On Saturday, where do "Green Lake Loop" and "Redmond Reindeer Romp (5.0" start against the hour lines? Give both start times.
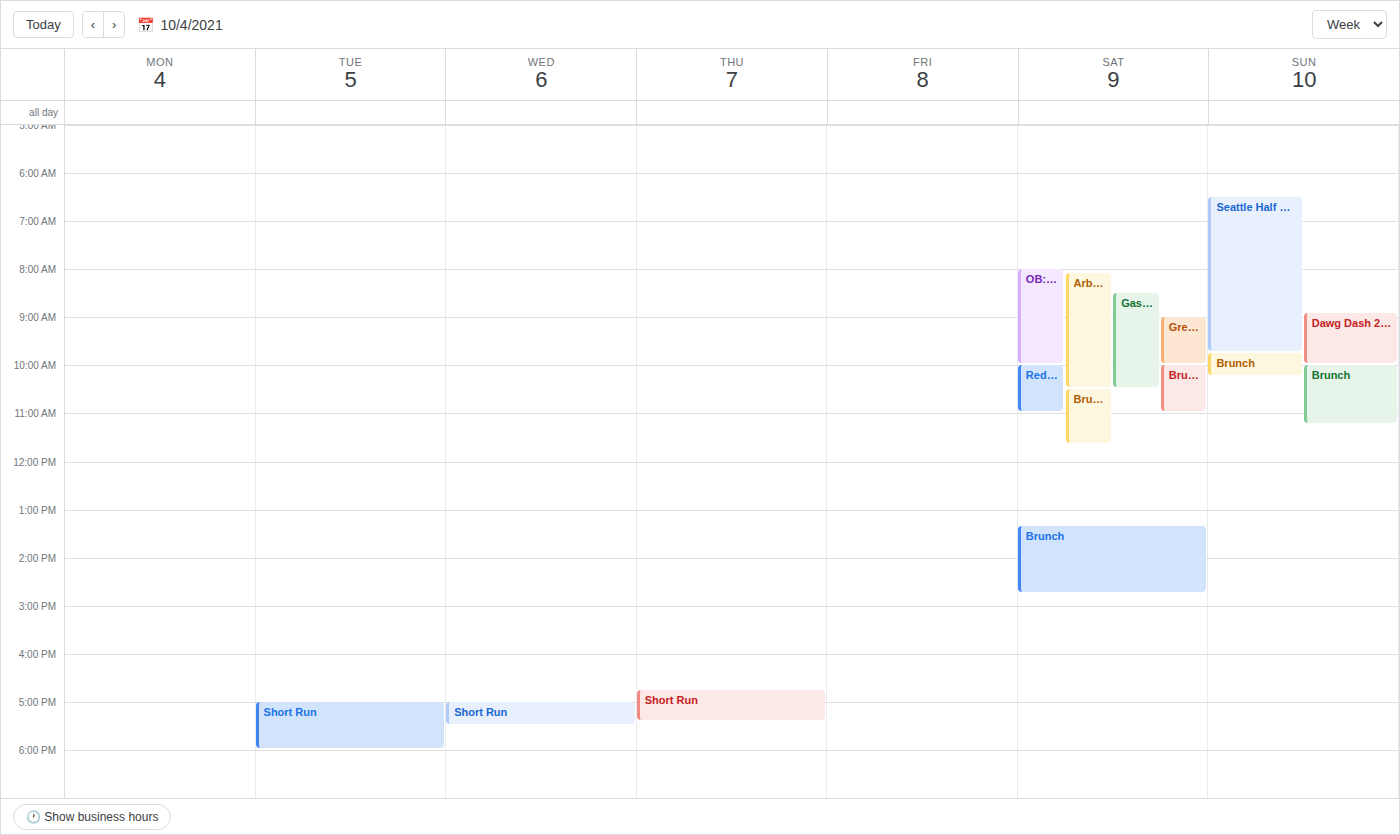
"Green Lake Loop": 9:00 AM, exactly on the 9 AM line. "Redmond Reindeer Romp (5.0": 10:00 AM, exactly on the 10 AM line.